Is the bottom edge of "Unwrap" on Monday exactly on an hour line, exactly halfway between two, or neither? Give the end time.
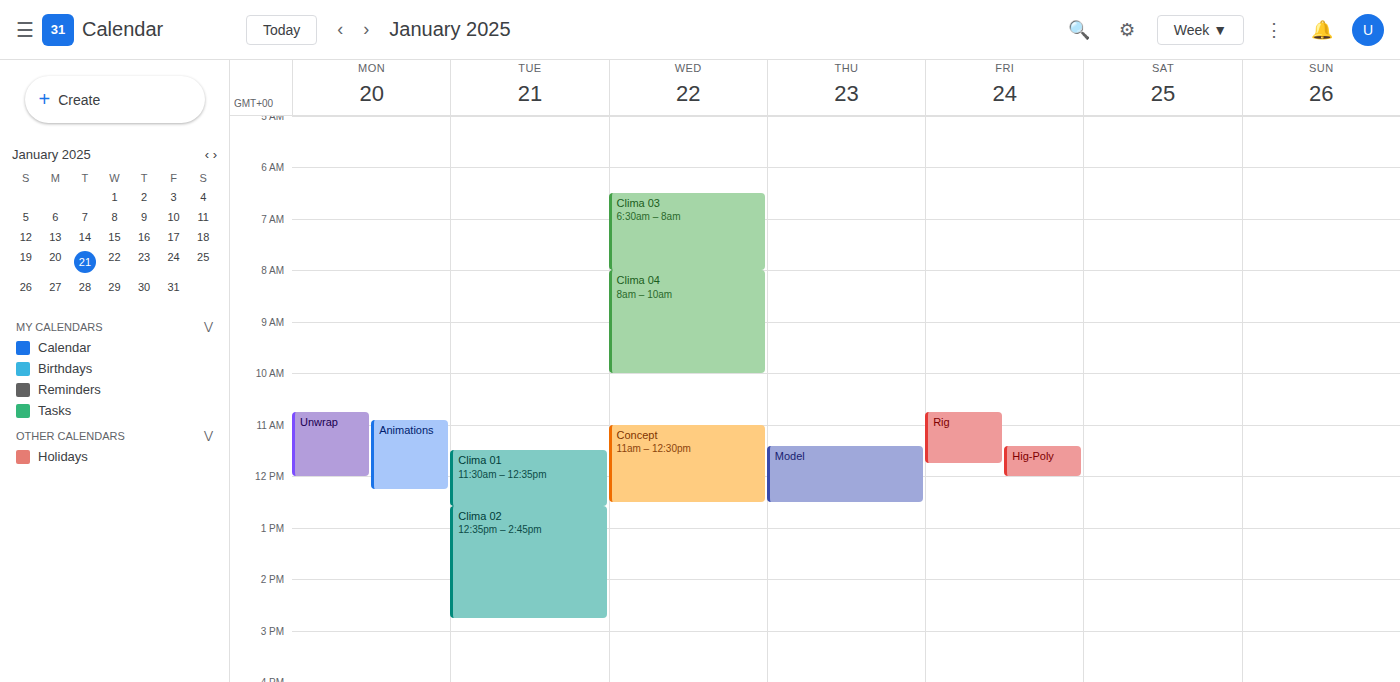
12:00 -- exactly on the 12:00 line.